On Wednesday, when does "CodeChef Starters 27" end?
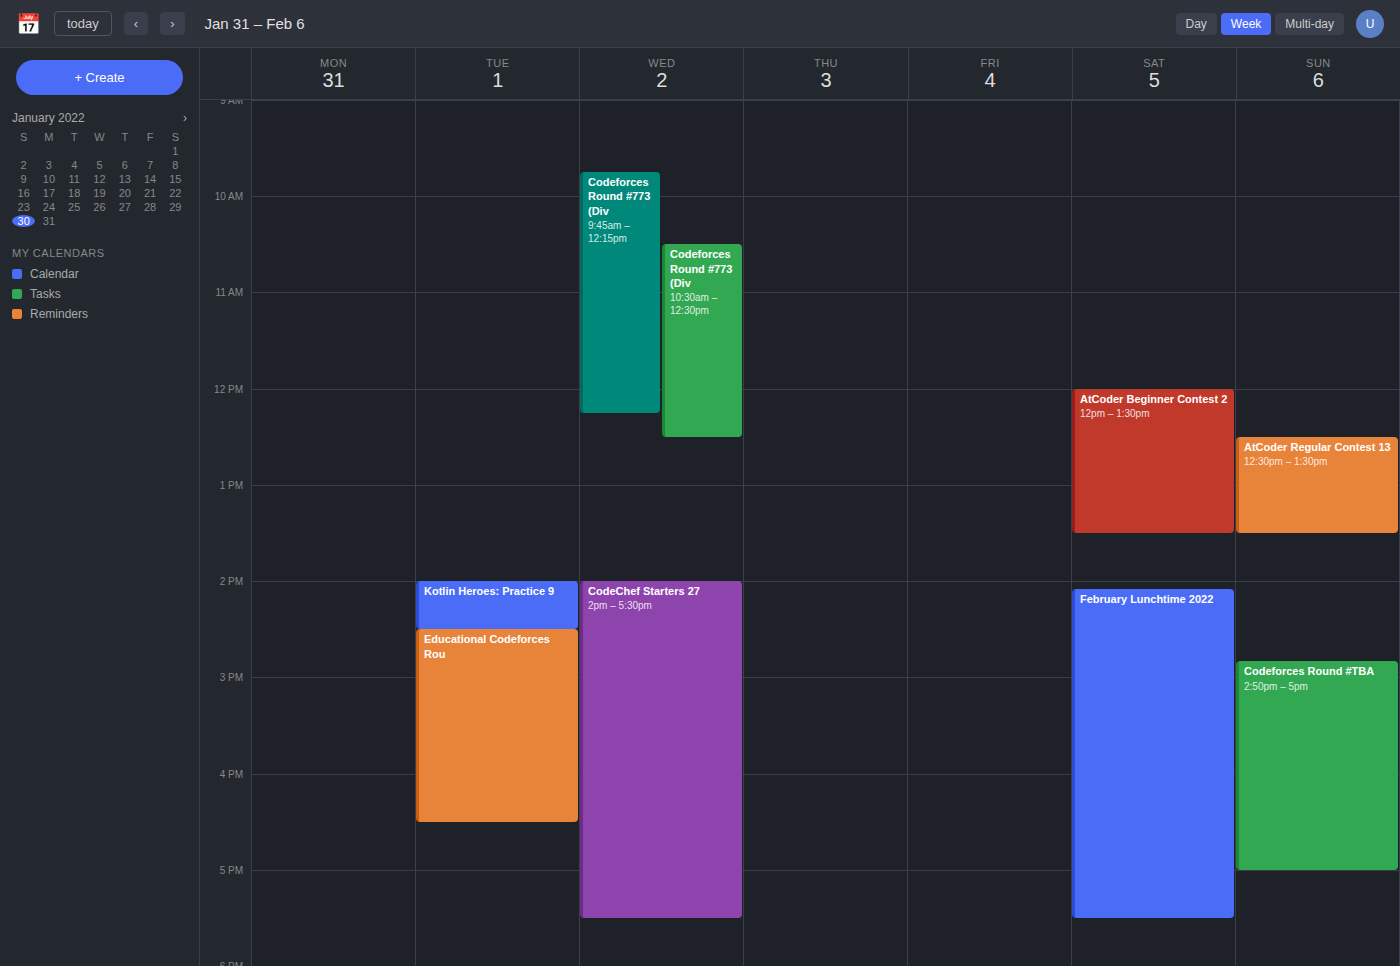
5:30 PM